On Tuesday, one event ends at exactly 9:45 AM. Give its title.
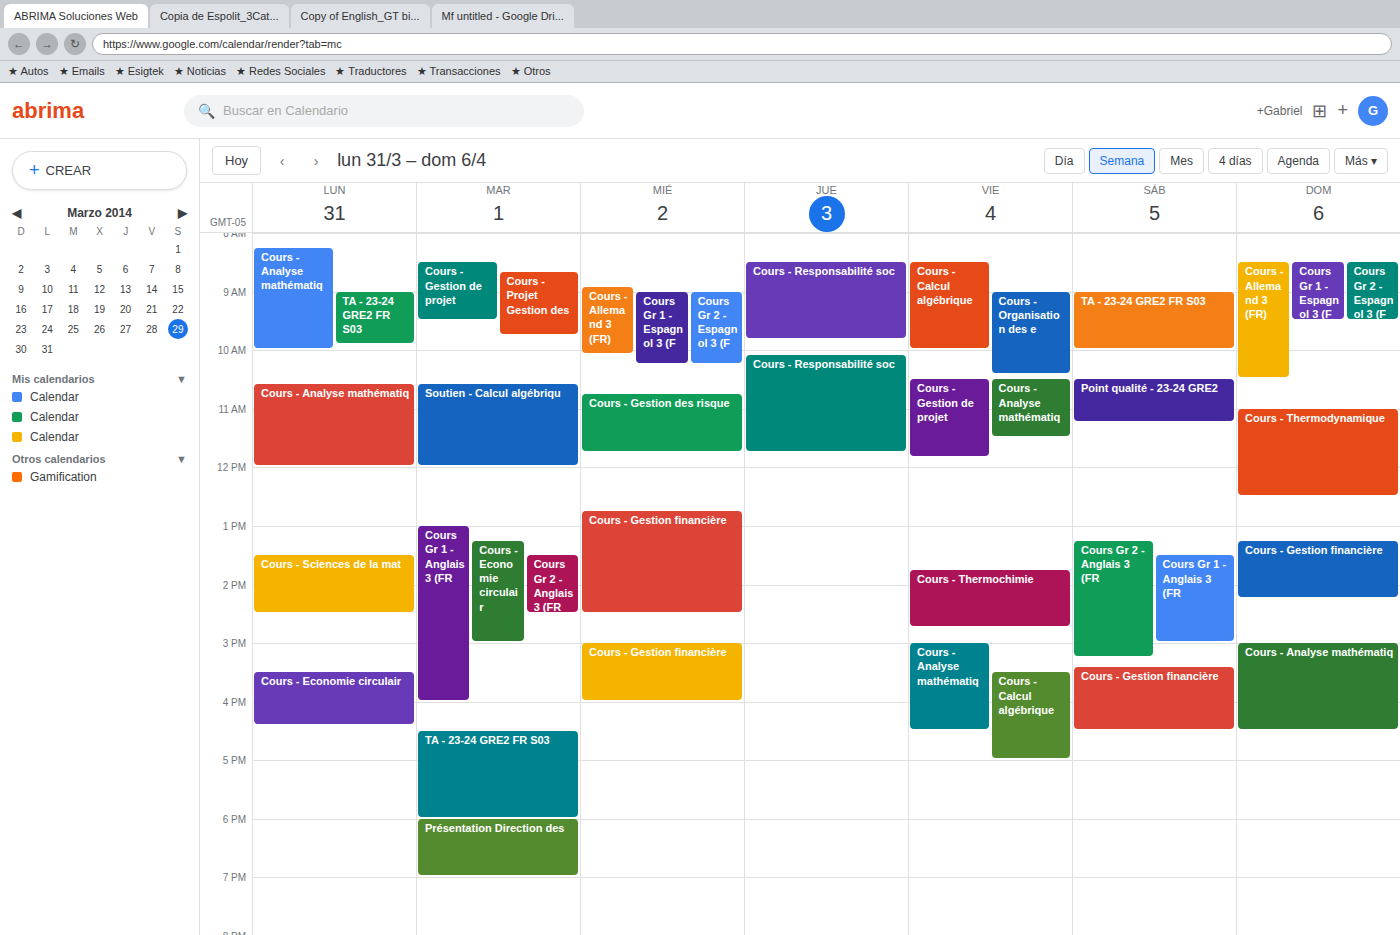
"Cours - Projet Gestion des"